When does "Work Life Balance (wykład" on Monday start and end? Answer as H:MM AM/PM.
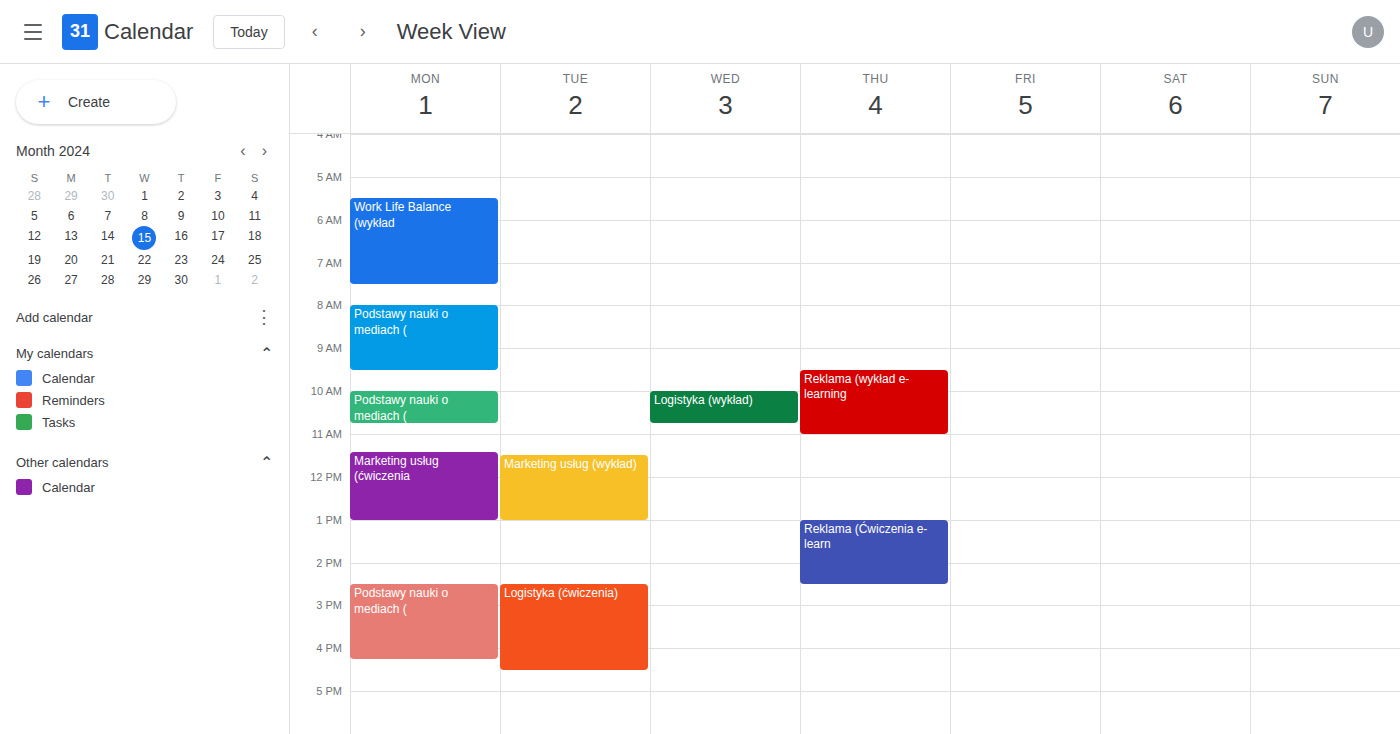
5:30 AM to 7:30 AM